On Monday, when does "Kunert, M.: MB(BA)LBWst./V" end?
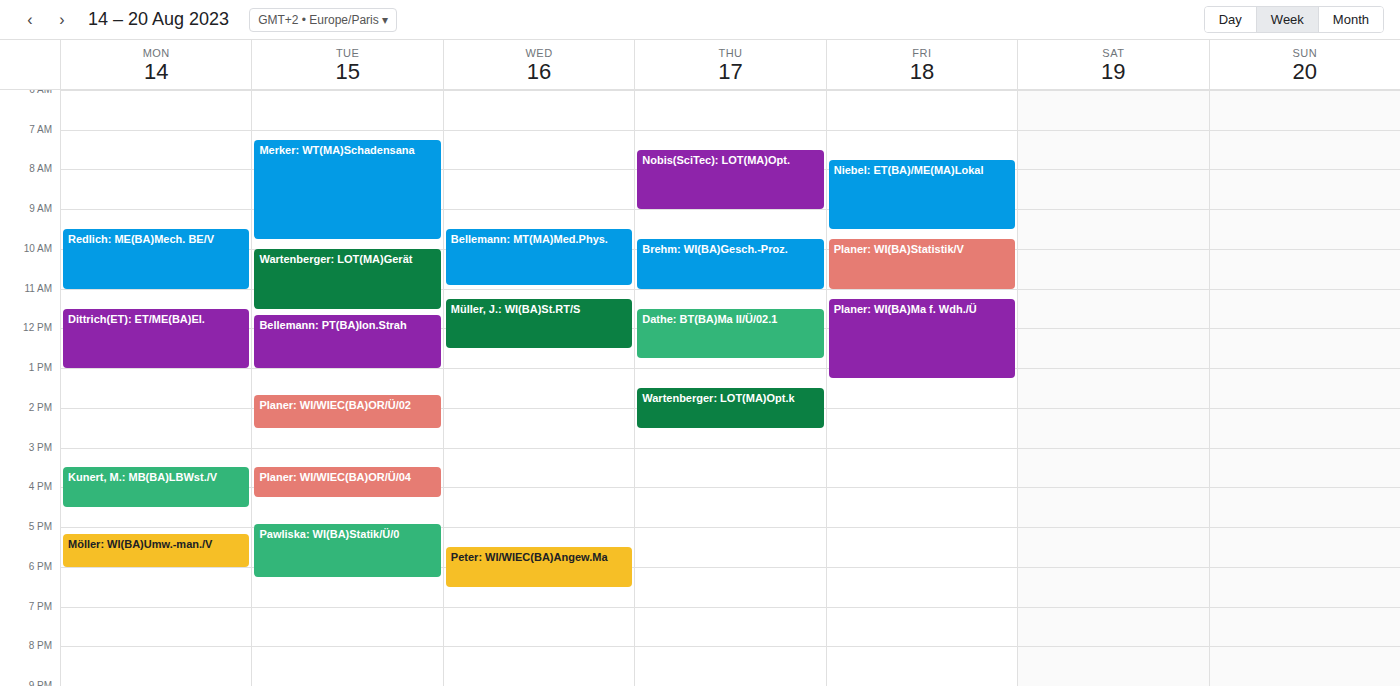
4:30 PM